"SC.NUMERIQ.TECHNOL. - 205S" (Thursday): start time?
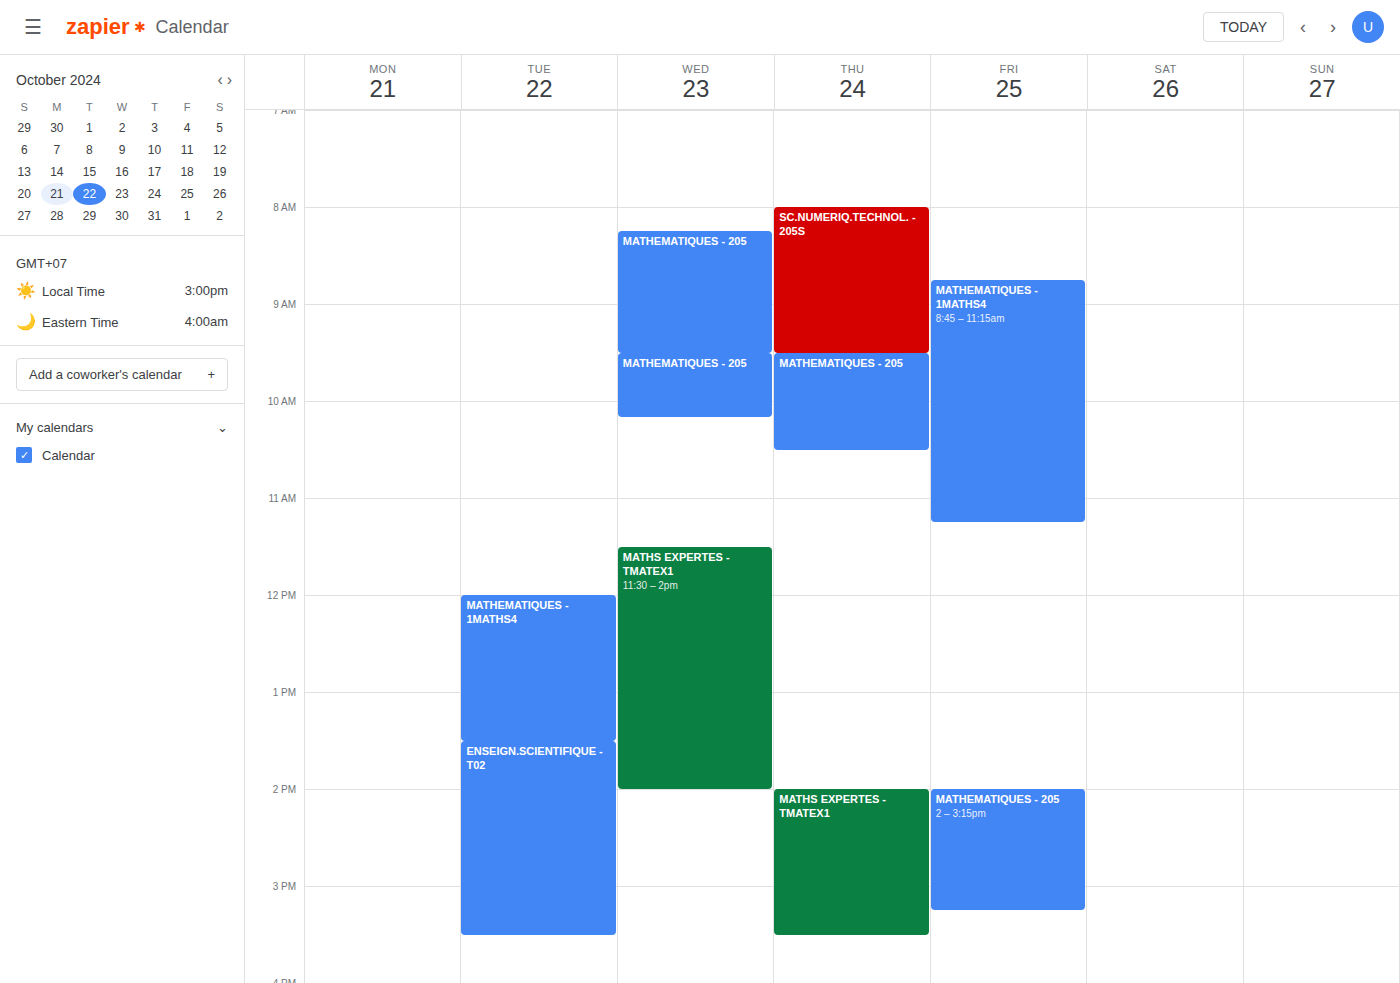
8:00 AM